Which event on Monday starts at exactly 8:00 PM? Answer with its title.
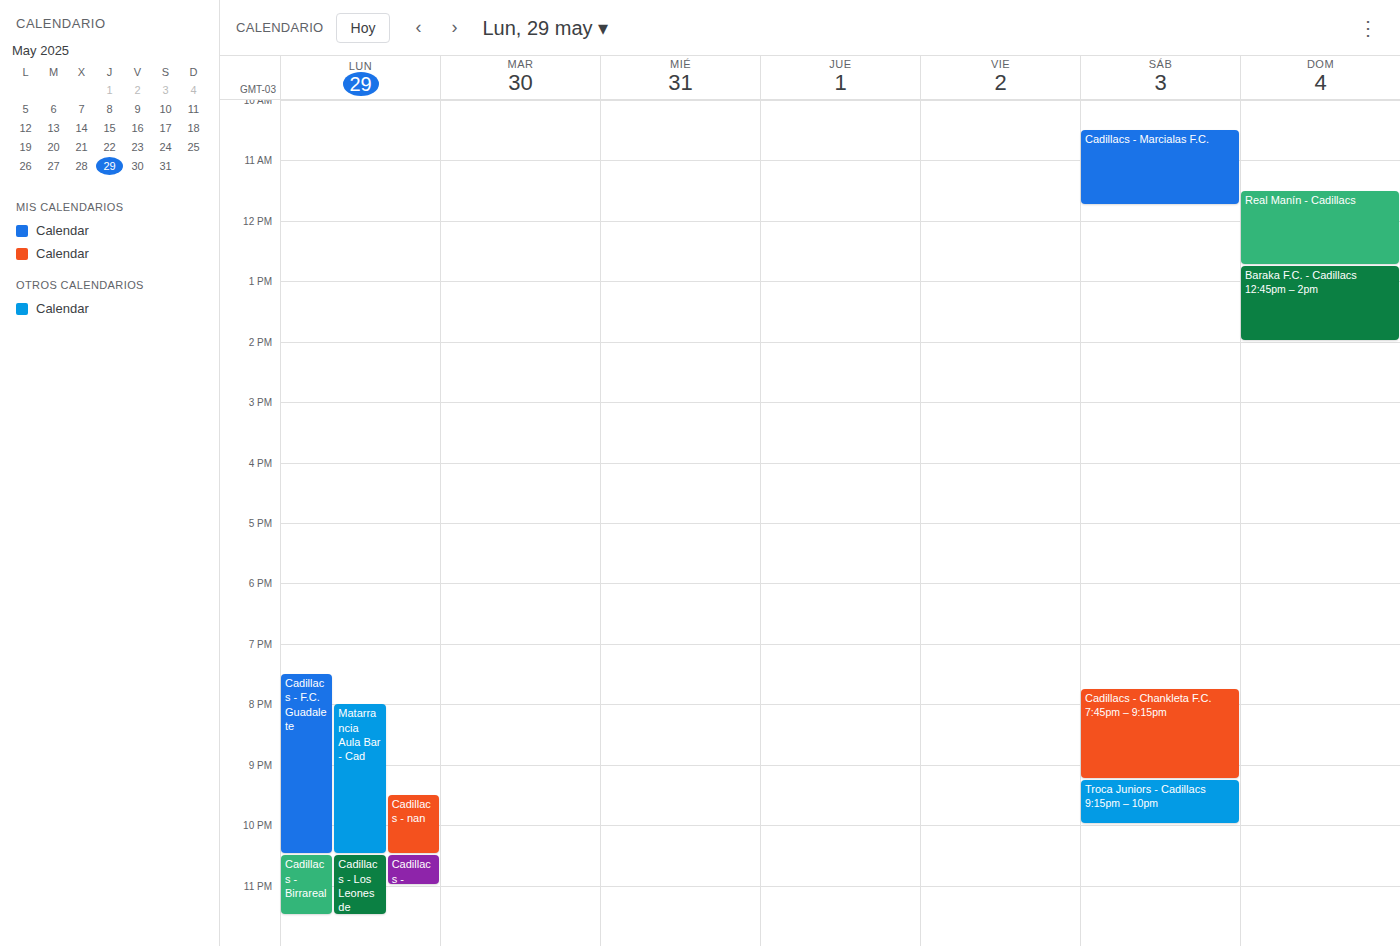
"Matarrancia Aula Bar - Cad"